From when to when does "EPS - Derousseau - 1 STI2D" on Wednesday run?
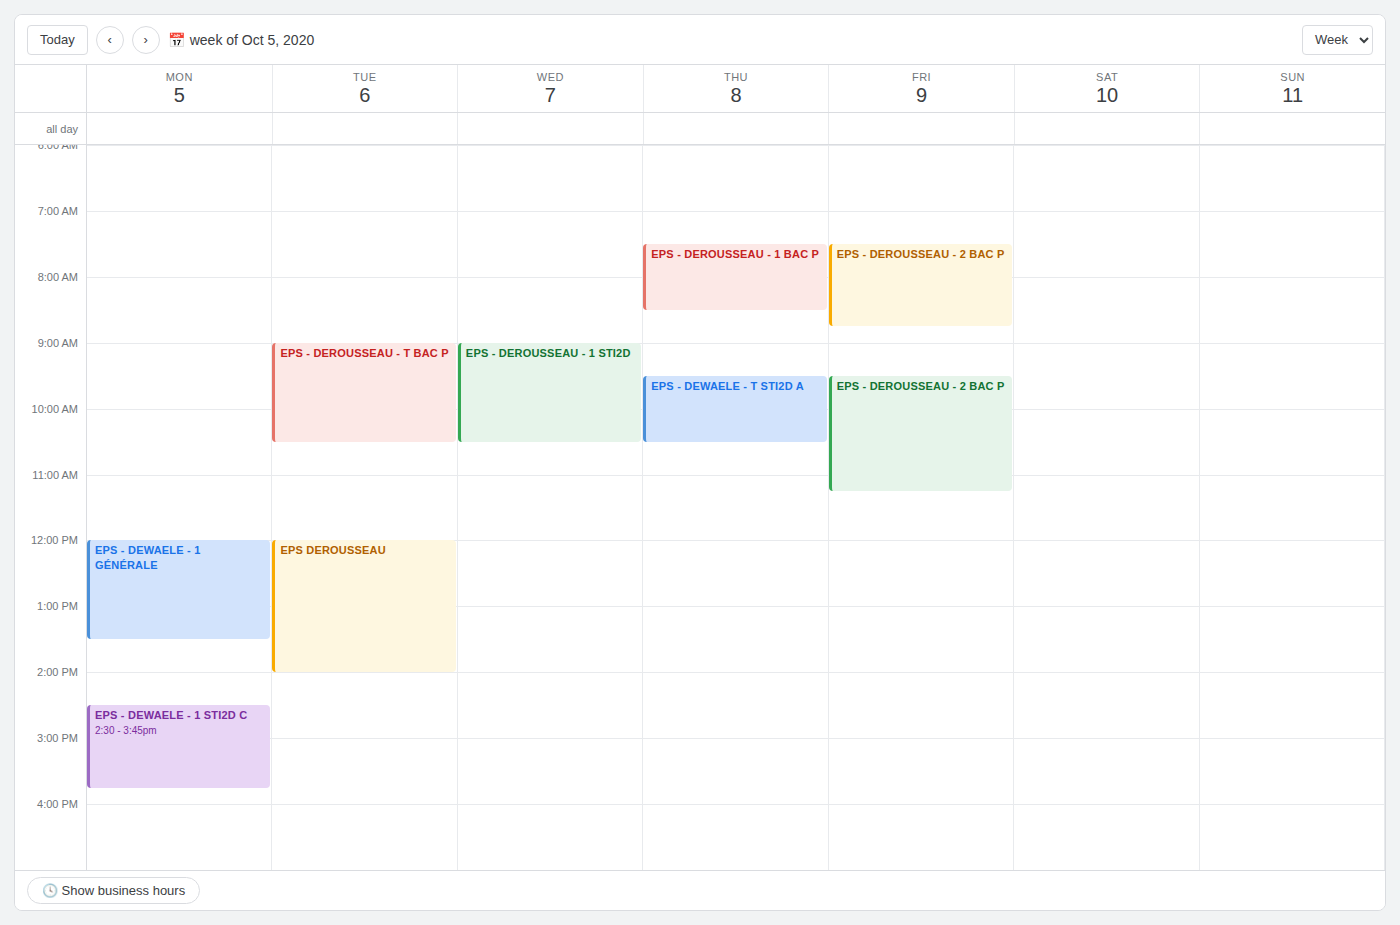
9:00 AM to 10:30 AM